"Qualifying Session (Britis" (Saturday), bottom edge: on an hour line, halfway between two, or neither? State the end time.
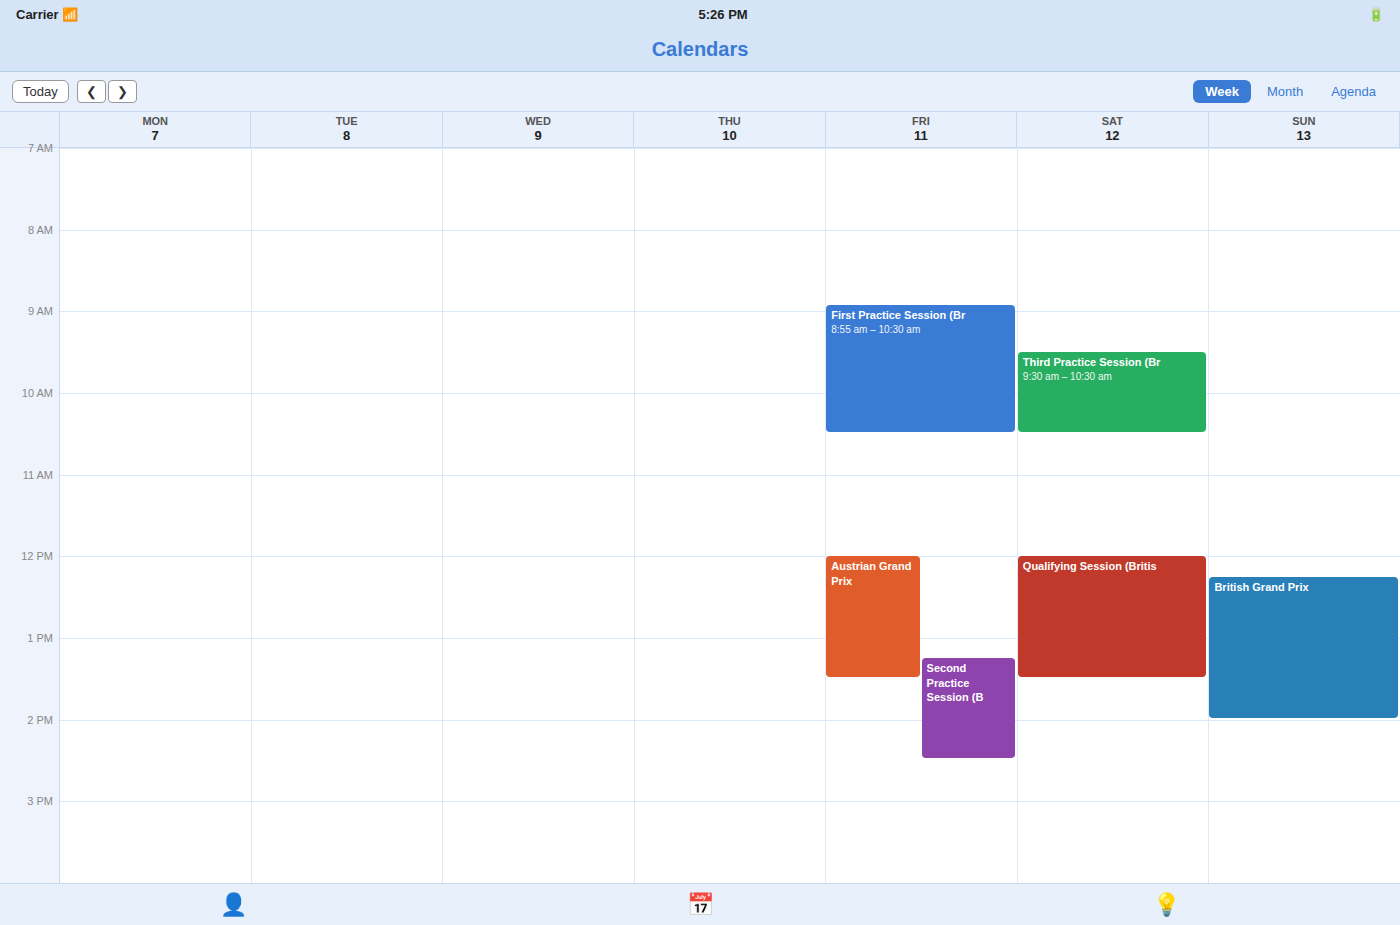
1:30 PM -- halfway between the 1 PM and 2 PM lines.